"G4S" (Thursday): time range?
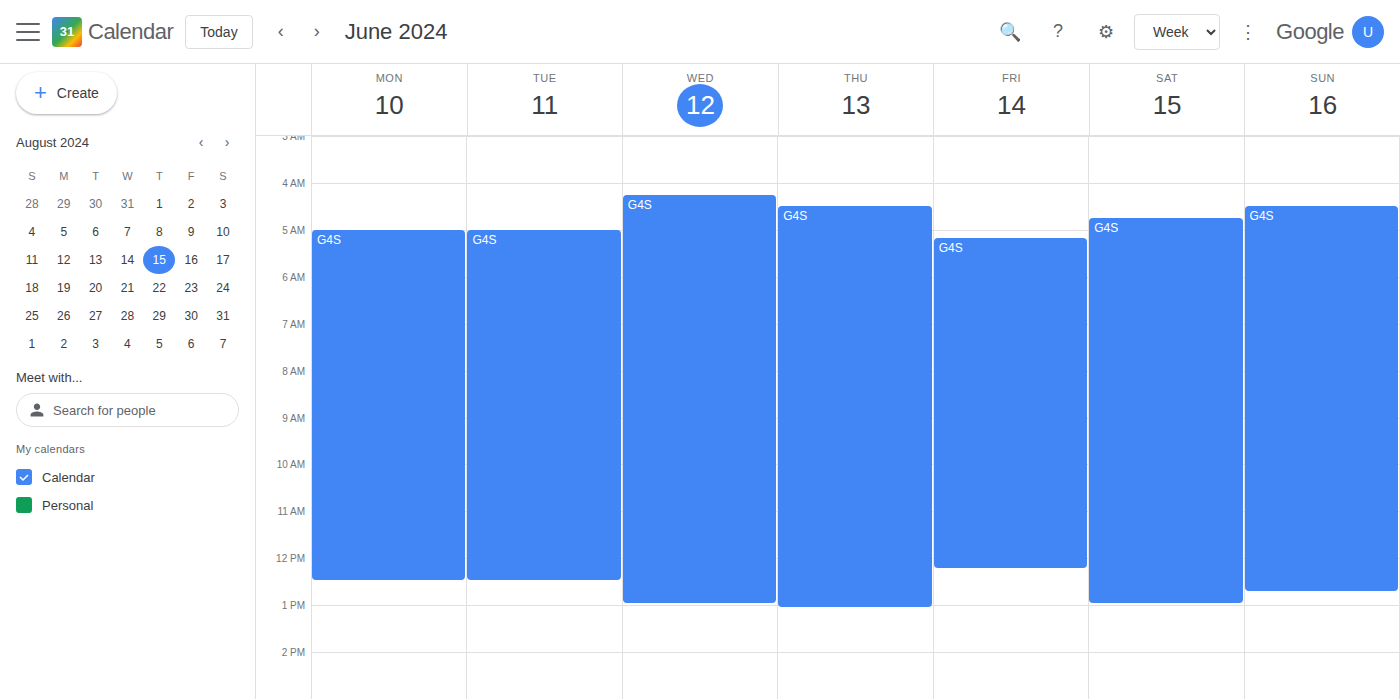
04:30 to 13:05